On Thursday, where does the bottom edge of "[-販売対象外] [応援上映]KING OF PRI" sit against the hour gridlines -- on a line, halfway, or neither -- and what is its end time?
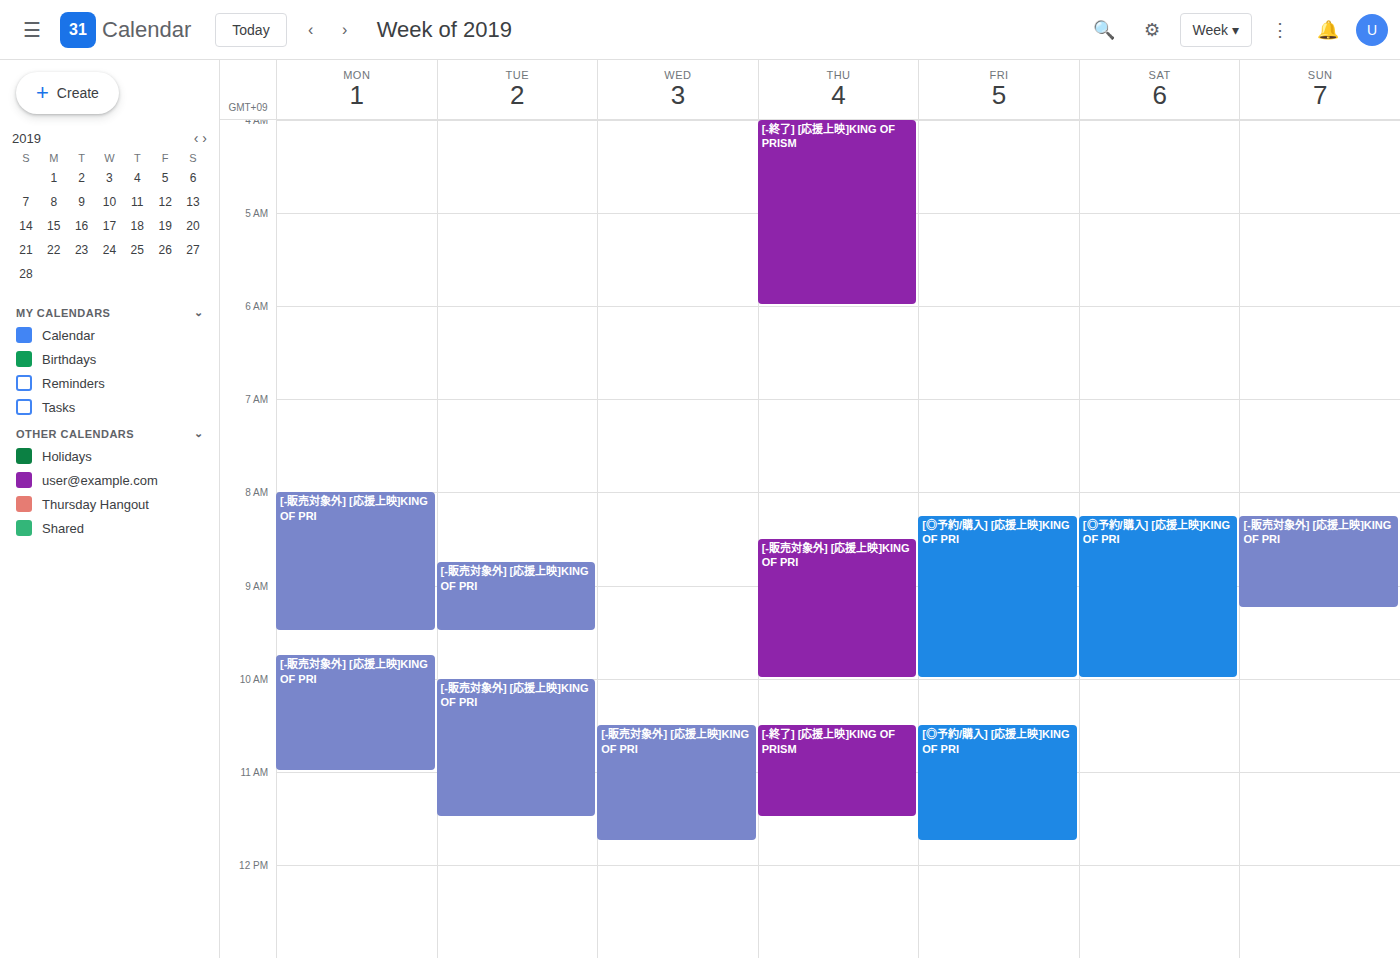
10:00 AM -- exactly on the 10 AM line.